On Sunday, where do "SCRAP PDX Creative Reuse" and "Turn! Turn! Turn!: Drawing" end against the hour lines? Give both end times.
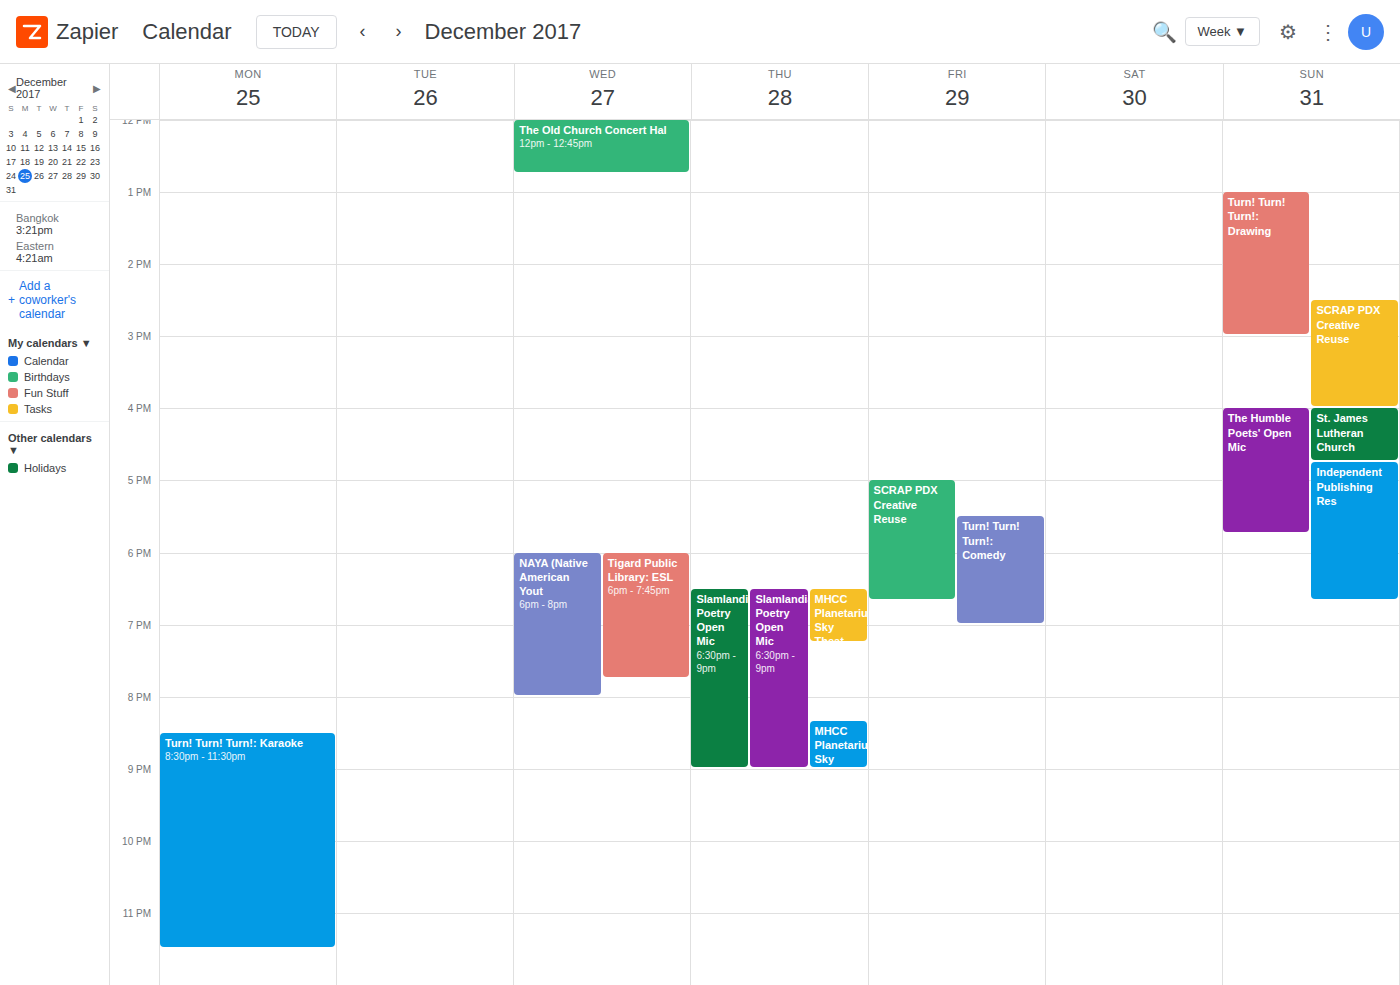
"SCRAP PDX Creative Reuse": 4:00 PM, exactly on the 4 PM line. "Turn! Turn! Turn!: Drawing": 3:00 PM, exactly on the 3 PM line.